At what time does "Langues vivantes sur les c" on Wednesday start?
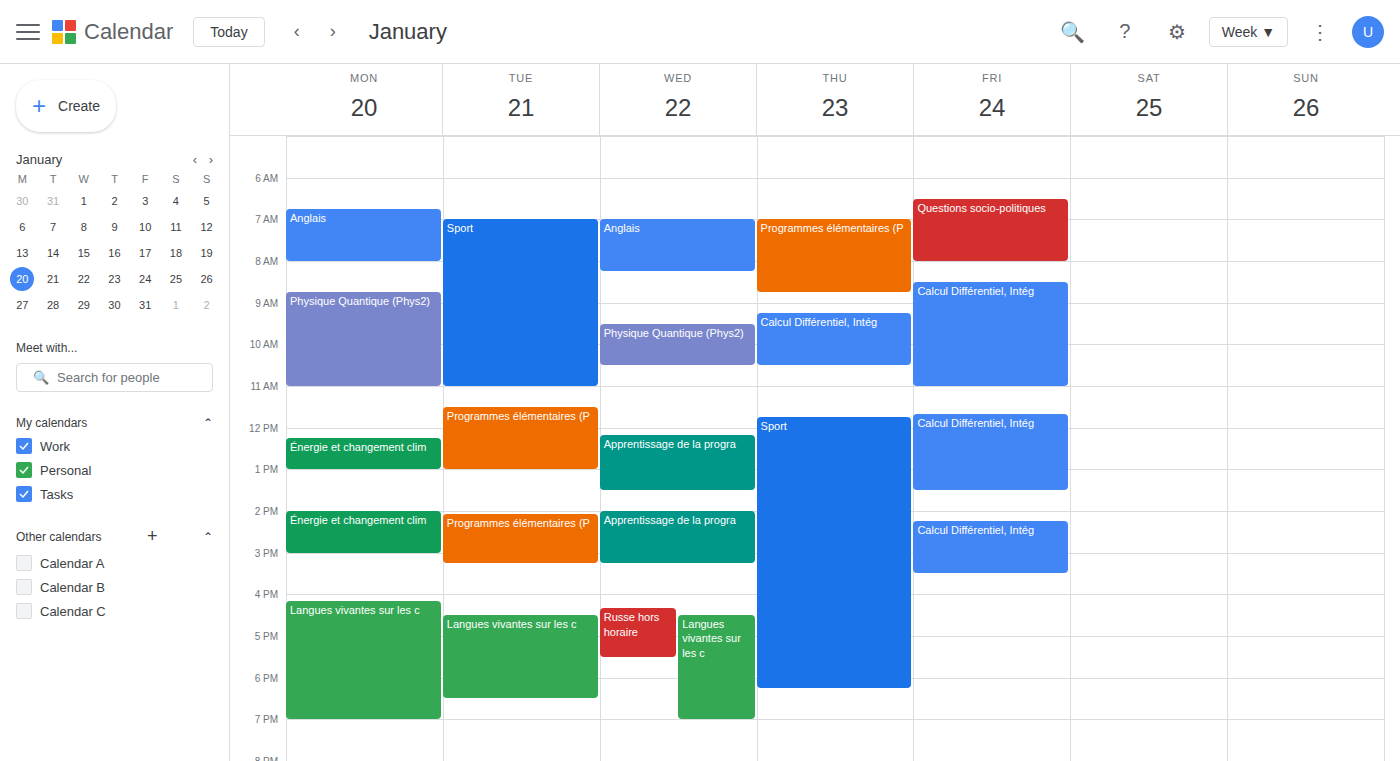
4:30 PM